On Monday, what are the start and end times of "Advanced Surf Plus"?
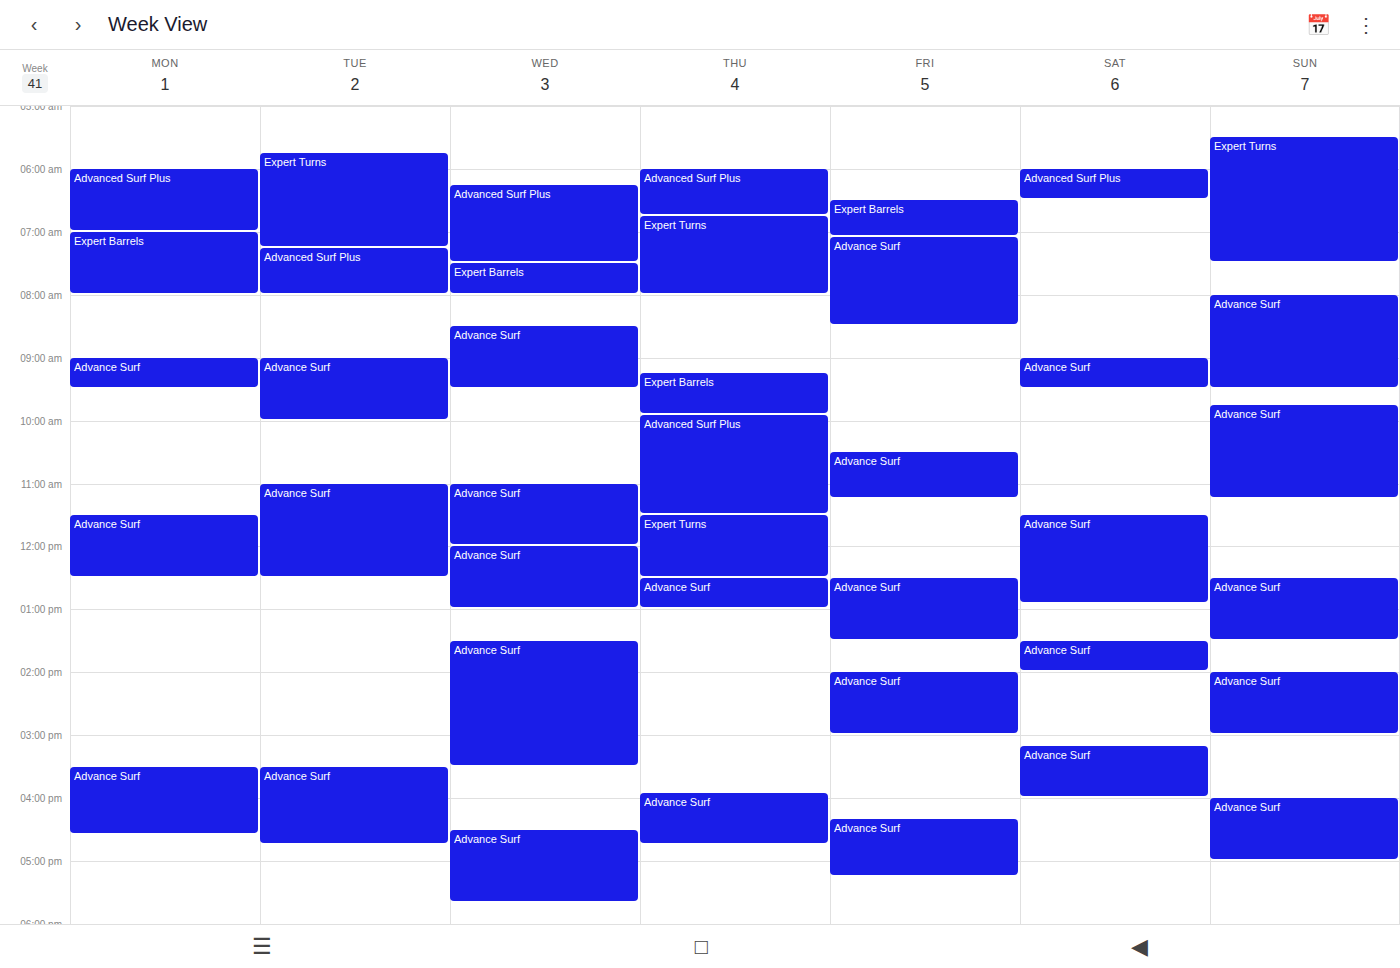
6:00 AM to 7:00 AM